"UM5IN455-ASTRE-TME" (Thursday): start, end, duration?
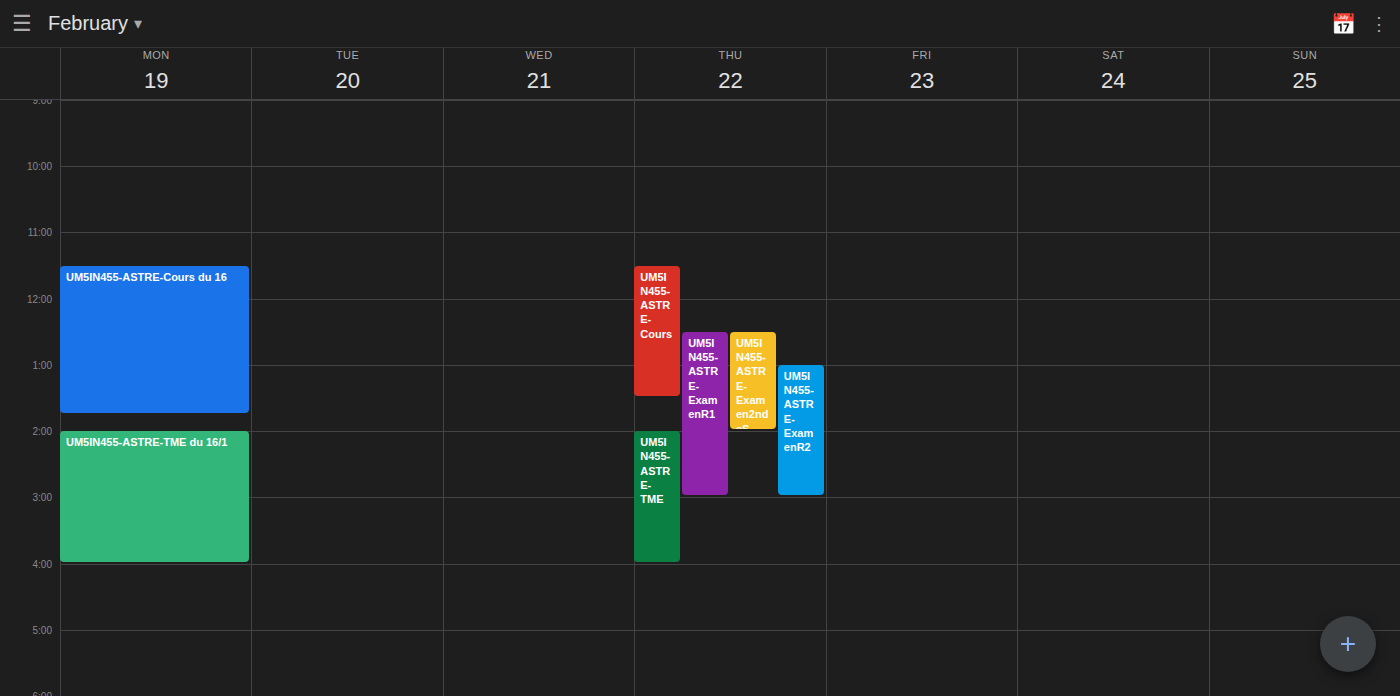
14:00 to 16:00, 2 hours